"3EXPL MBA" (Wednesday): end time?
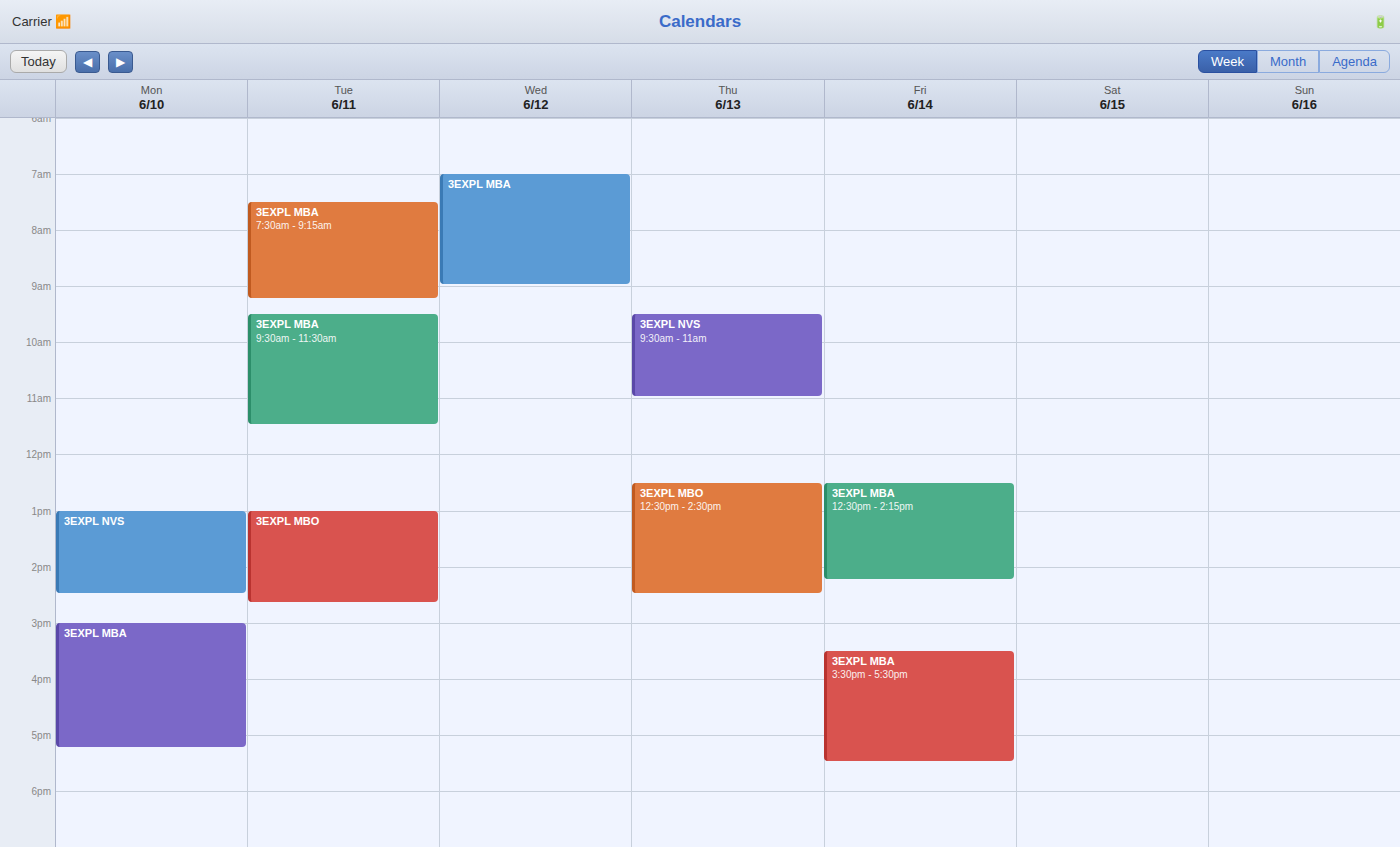
9:00 AM